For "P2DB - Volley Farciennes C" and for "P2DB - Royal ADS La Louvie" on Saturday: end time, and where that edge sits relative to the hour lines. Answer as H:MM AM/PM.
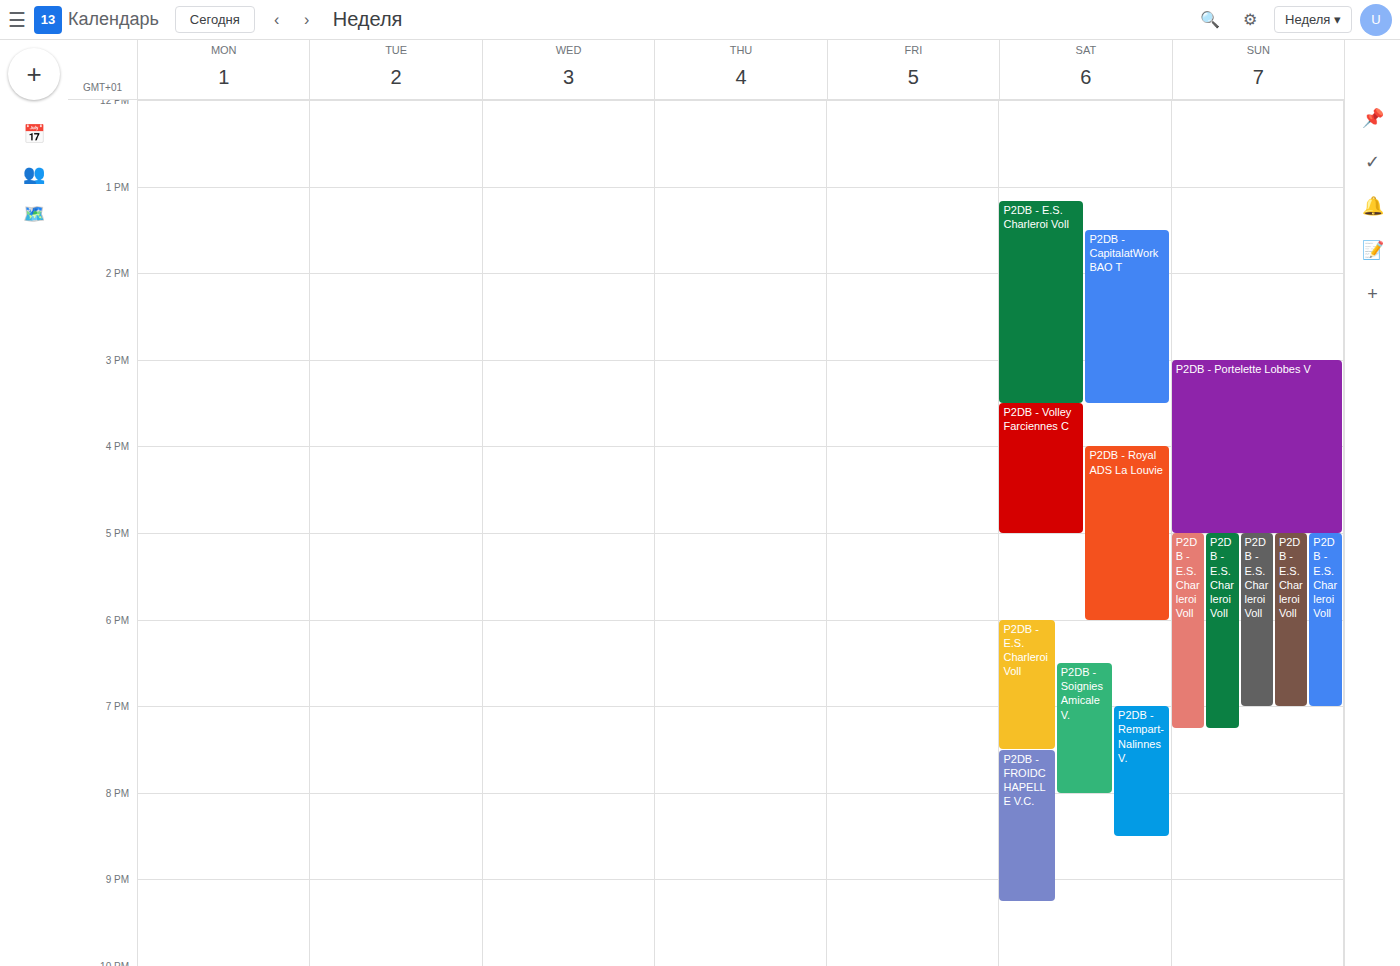
"P2DB - Volley Farciennes C": 5:00 PM, exactly on the 5 PM line. "P2DB - Royal ADS La Louvie": 6:00 PM, exactly on the 6 PM line.